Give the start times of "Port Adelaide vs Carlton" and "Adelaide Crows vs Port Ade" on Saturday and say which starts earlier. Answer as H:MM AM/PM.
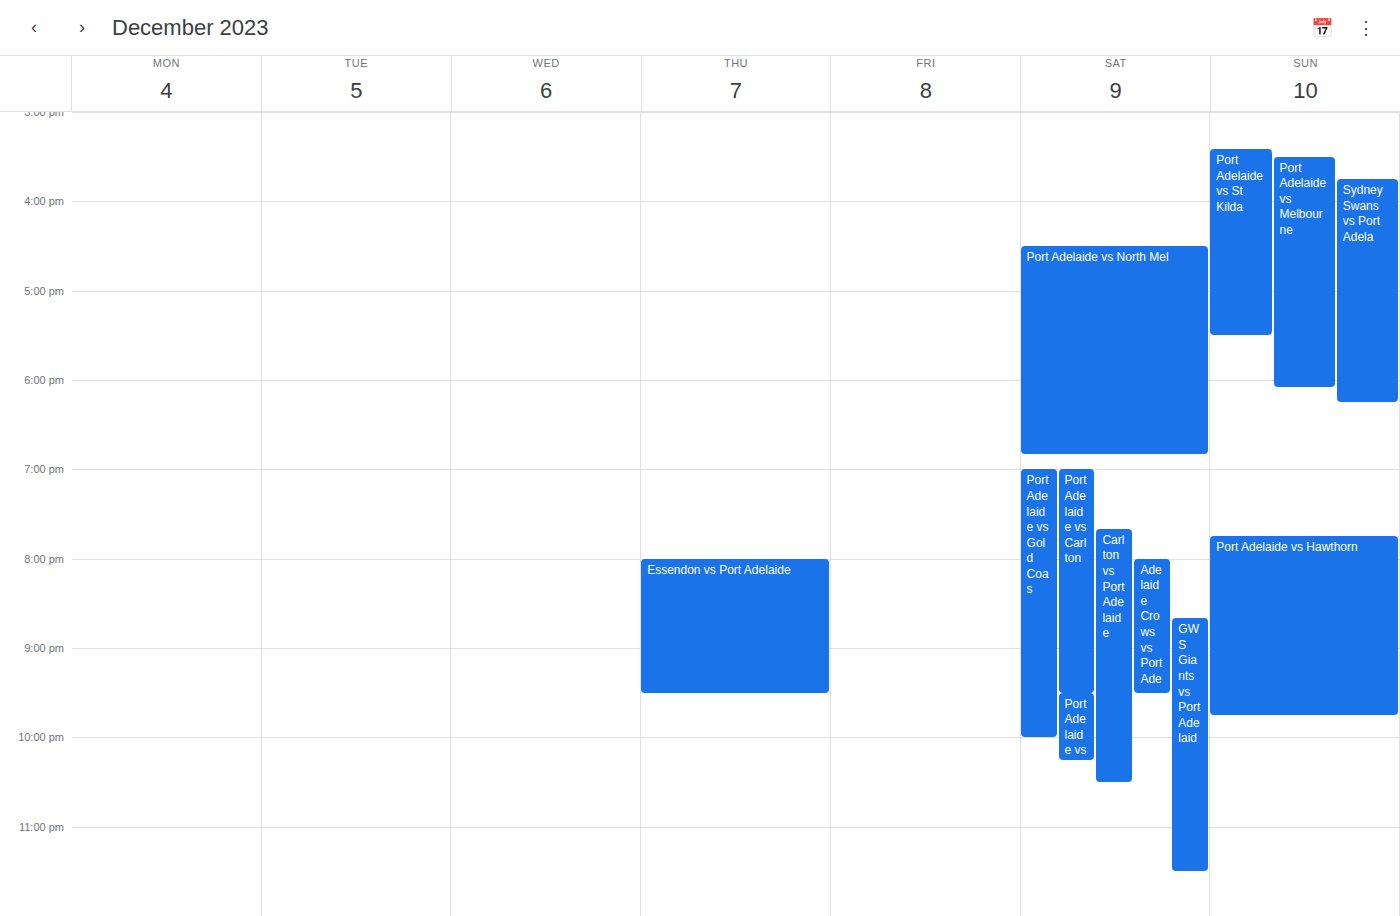
"Port Adelaide vs Carlton" 7:00 PM; "Adelaide Crows vs Port Ade" 8:00 PM.